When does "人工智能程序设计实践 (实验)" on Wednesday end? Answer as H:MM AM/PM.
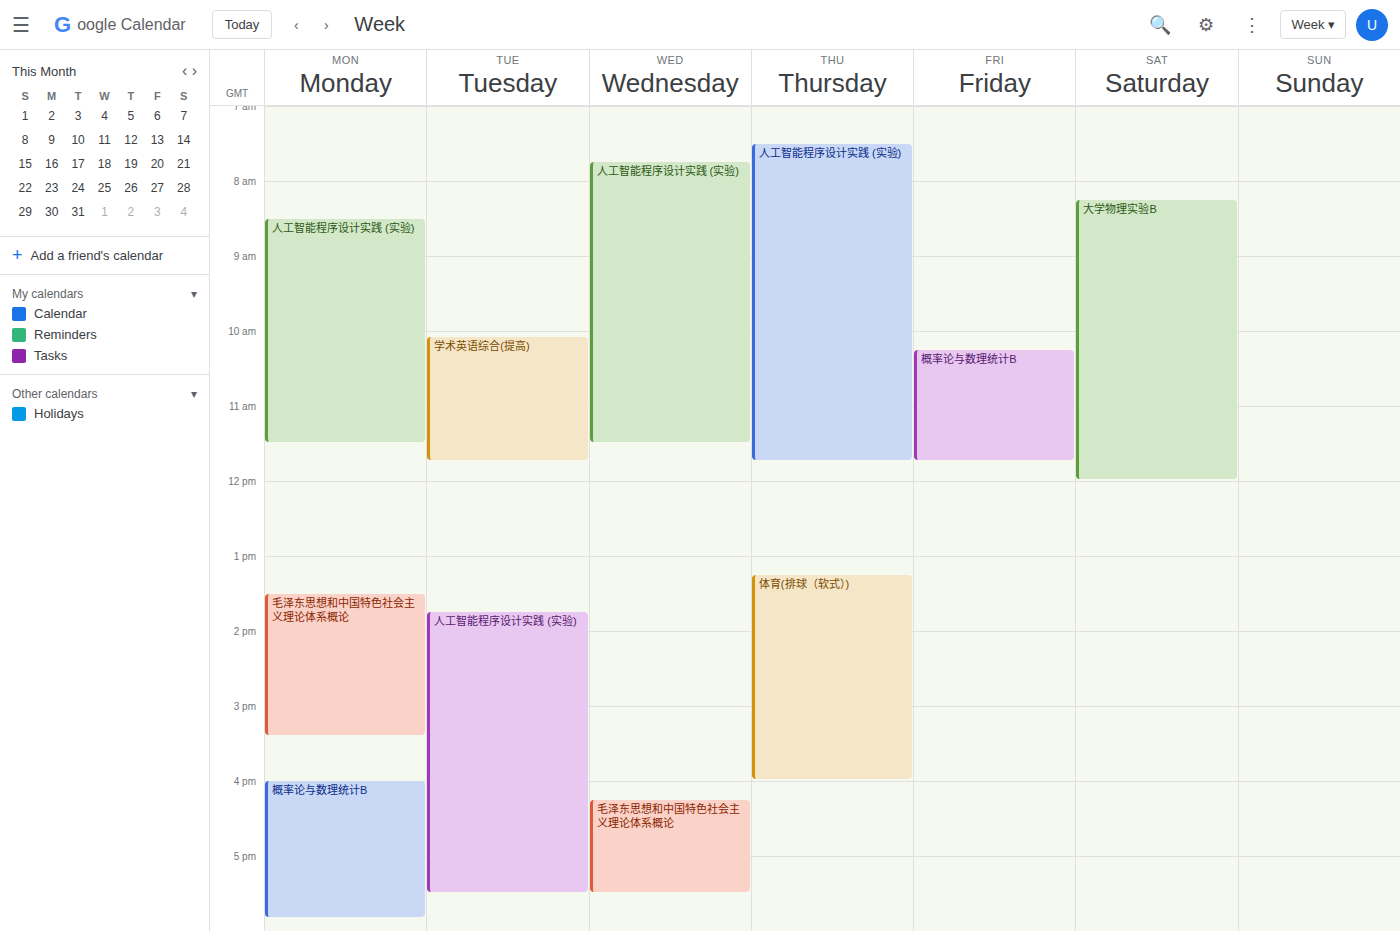
11:30 AM